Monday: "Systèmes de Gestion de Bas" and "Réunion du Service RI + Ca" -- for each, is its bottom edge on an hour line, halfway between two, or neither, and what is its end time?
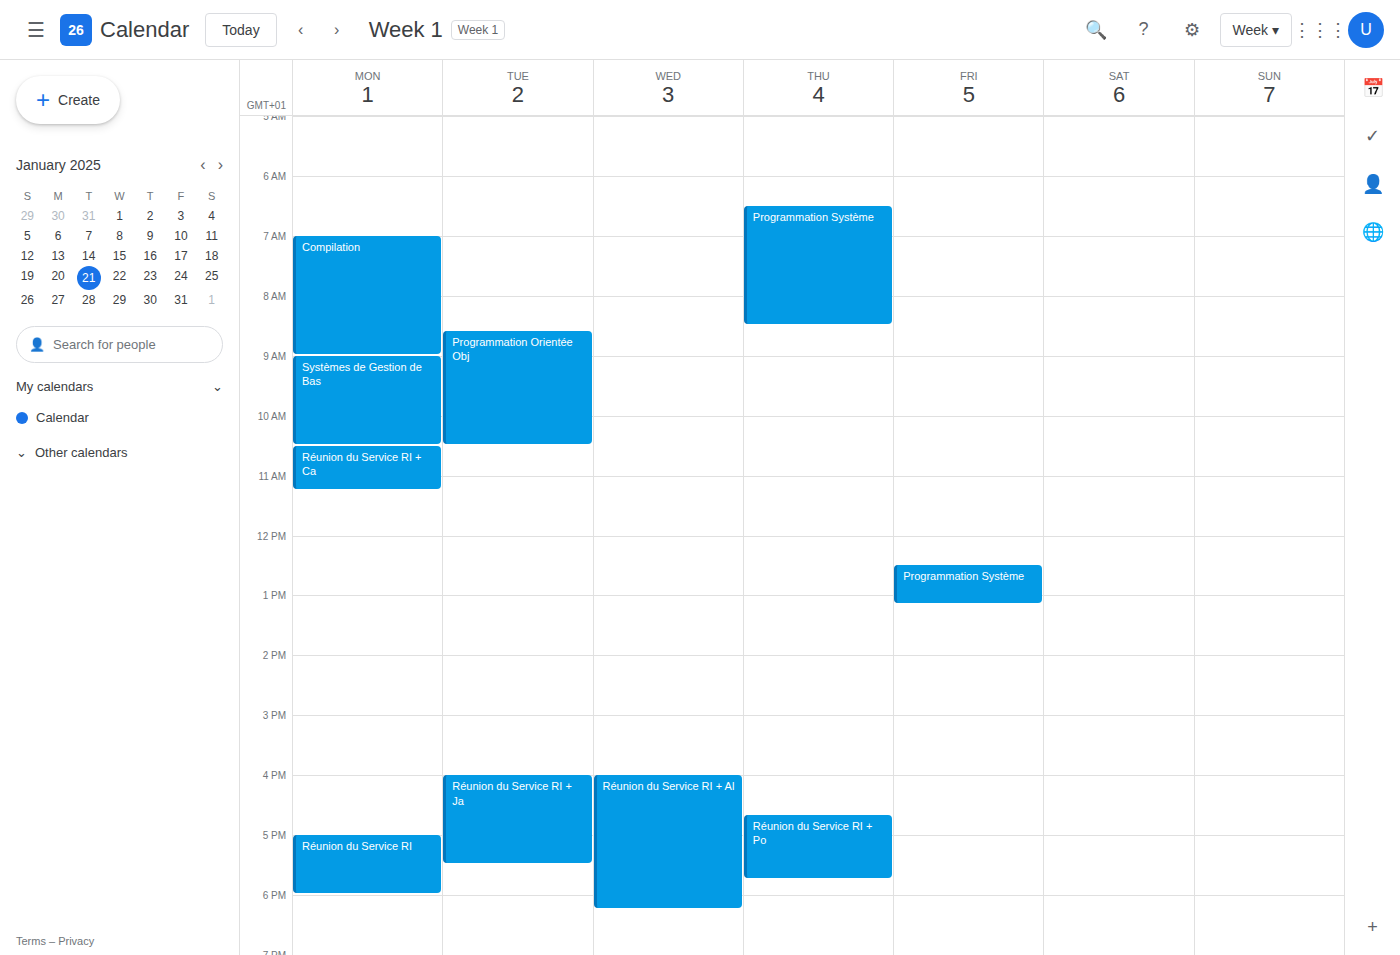
"Systèmes de Gestion de Bas": 10:30 AM, halfway between the 10 AM and 11 AM lines. "Réunion du Service RI + Ca": 11:15 AM, neither: a quarter of the way from the 11 AM line to the 12 PM line.